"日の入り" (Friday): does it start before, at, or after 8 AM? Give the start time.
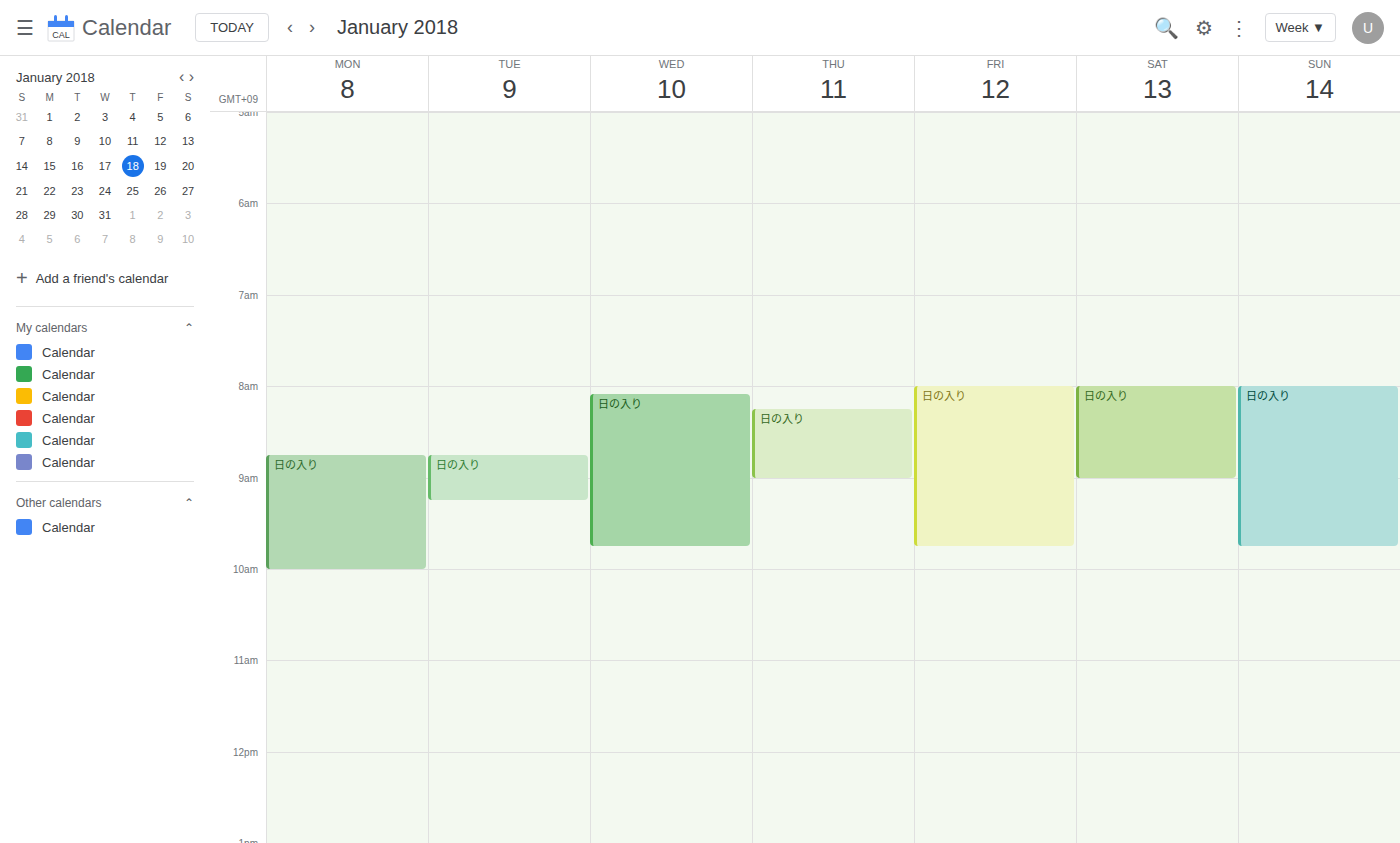
8:00 AM -- exactly at 8 AM, on the 8 AM line.